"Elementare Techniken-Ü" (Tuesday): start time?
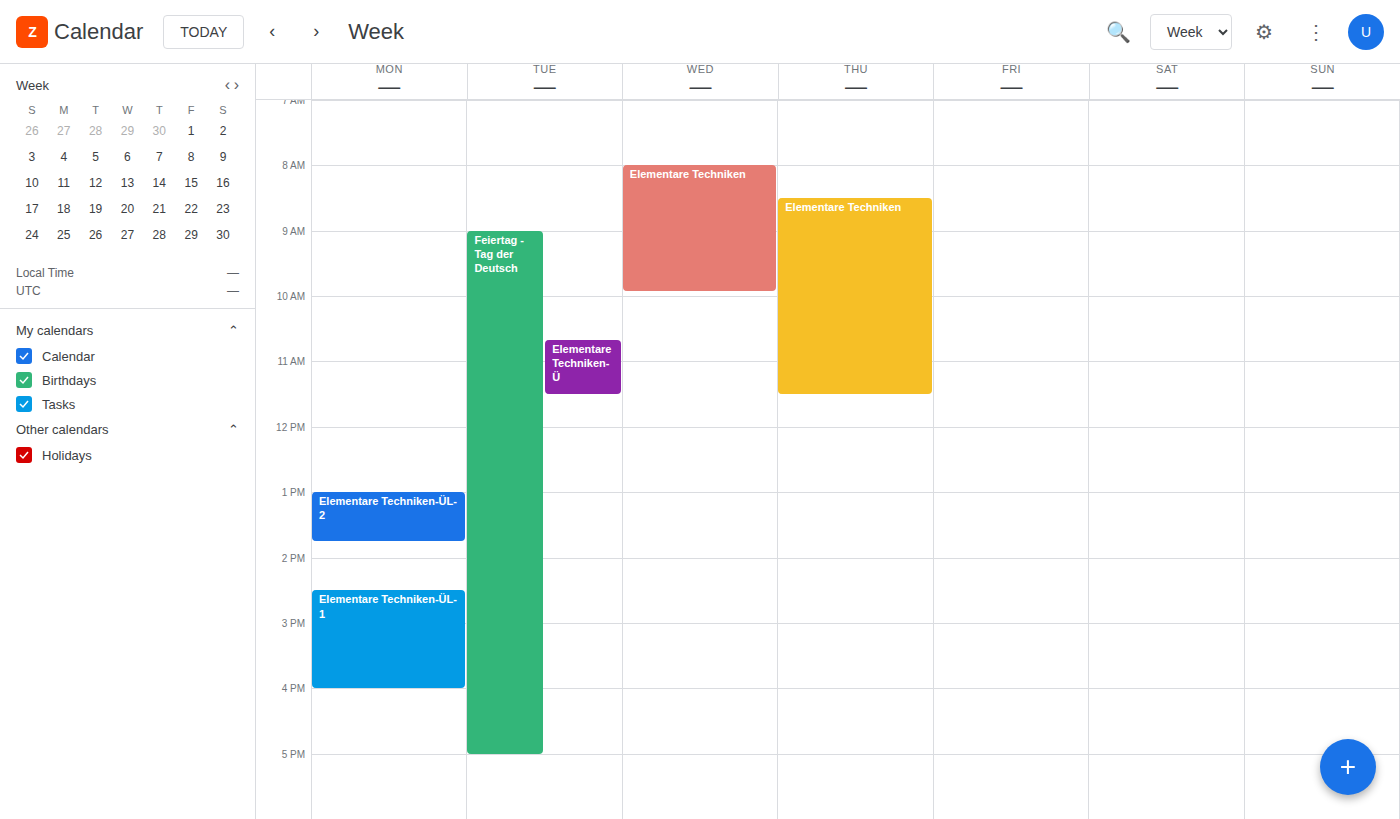
10:40 AM